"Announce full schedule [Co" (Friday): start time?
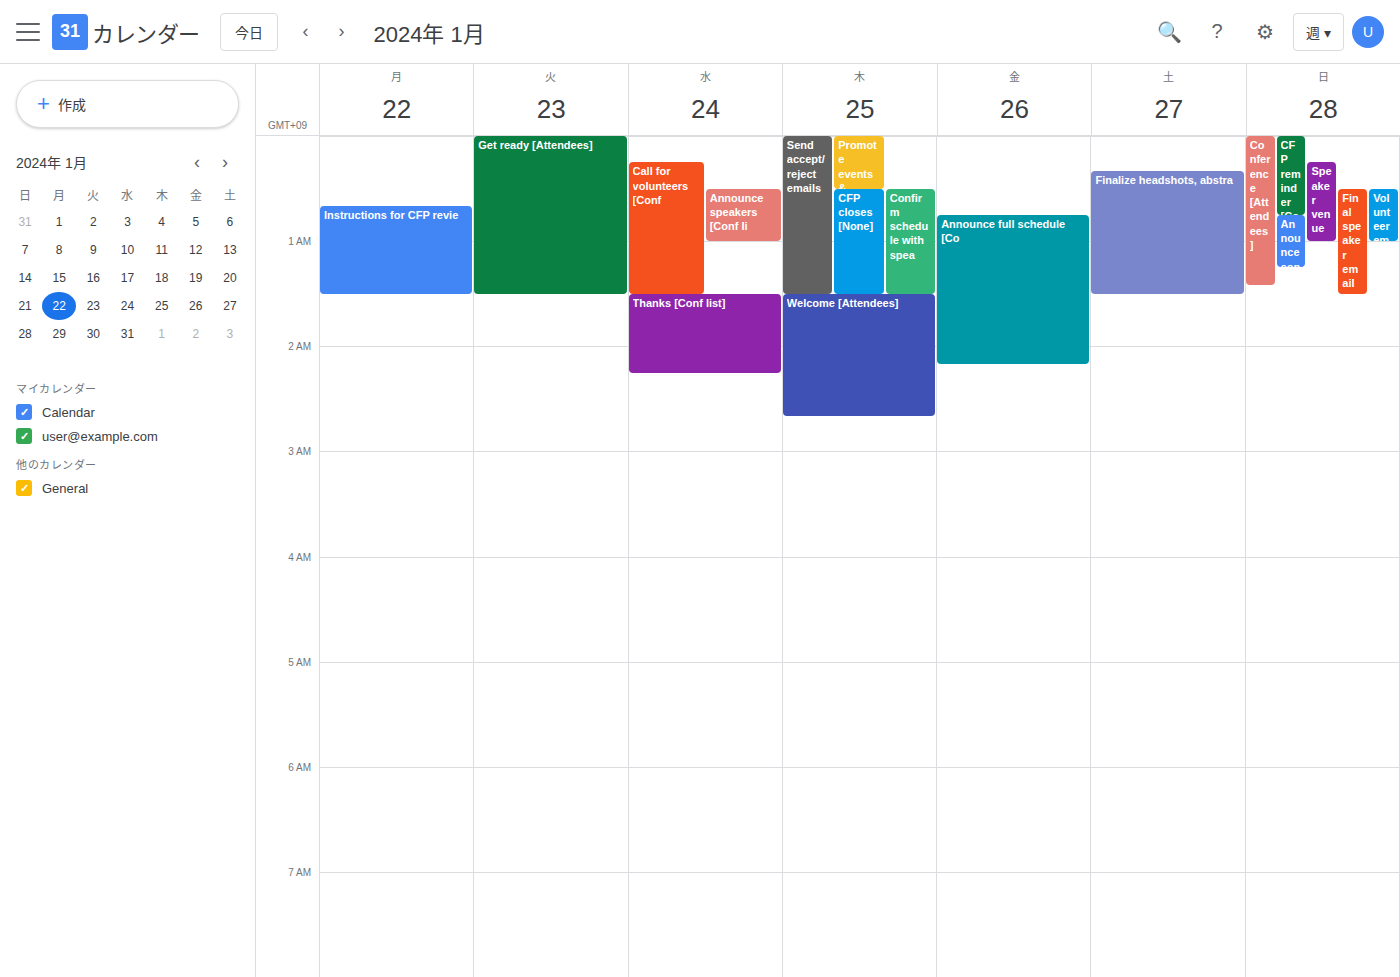
12:45 AM